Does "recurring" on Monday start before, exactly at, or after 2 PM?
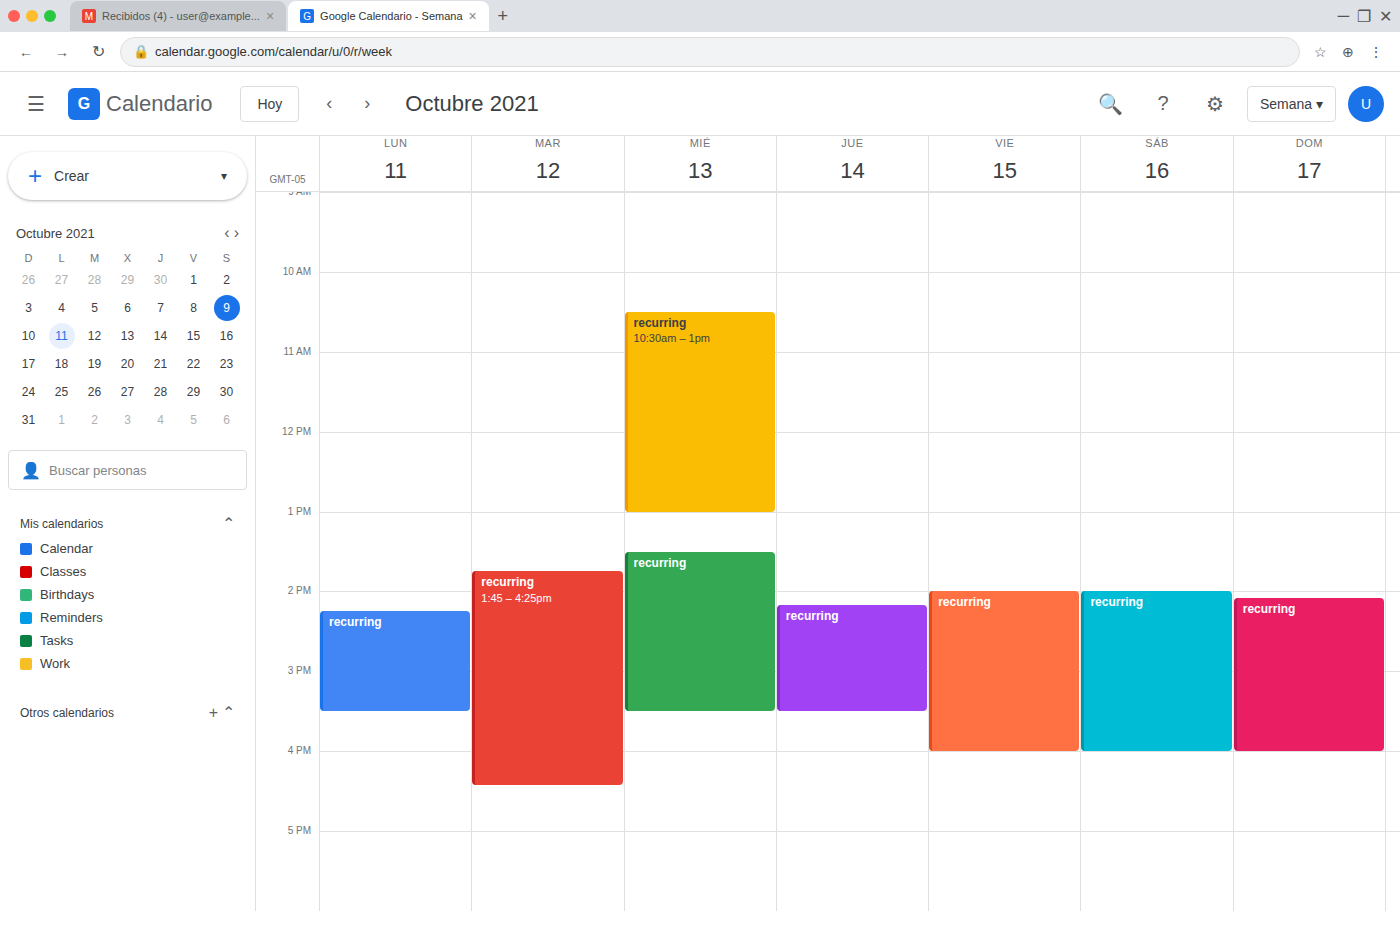
2:15 PM -- after 2 PM, 15 minutes below the 2 PM line.